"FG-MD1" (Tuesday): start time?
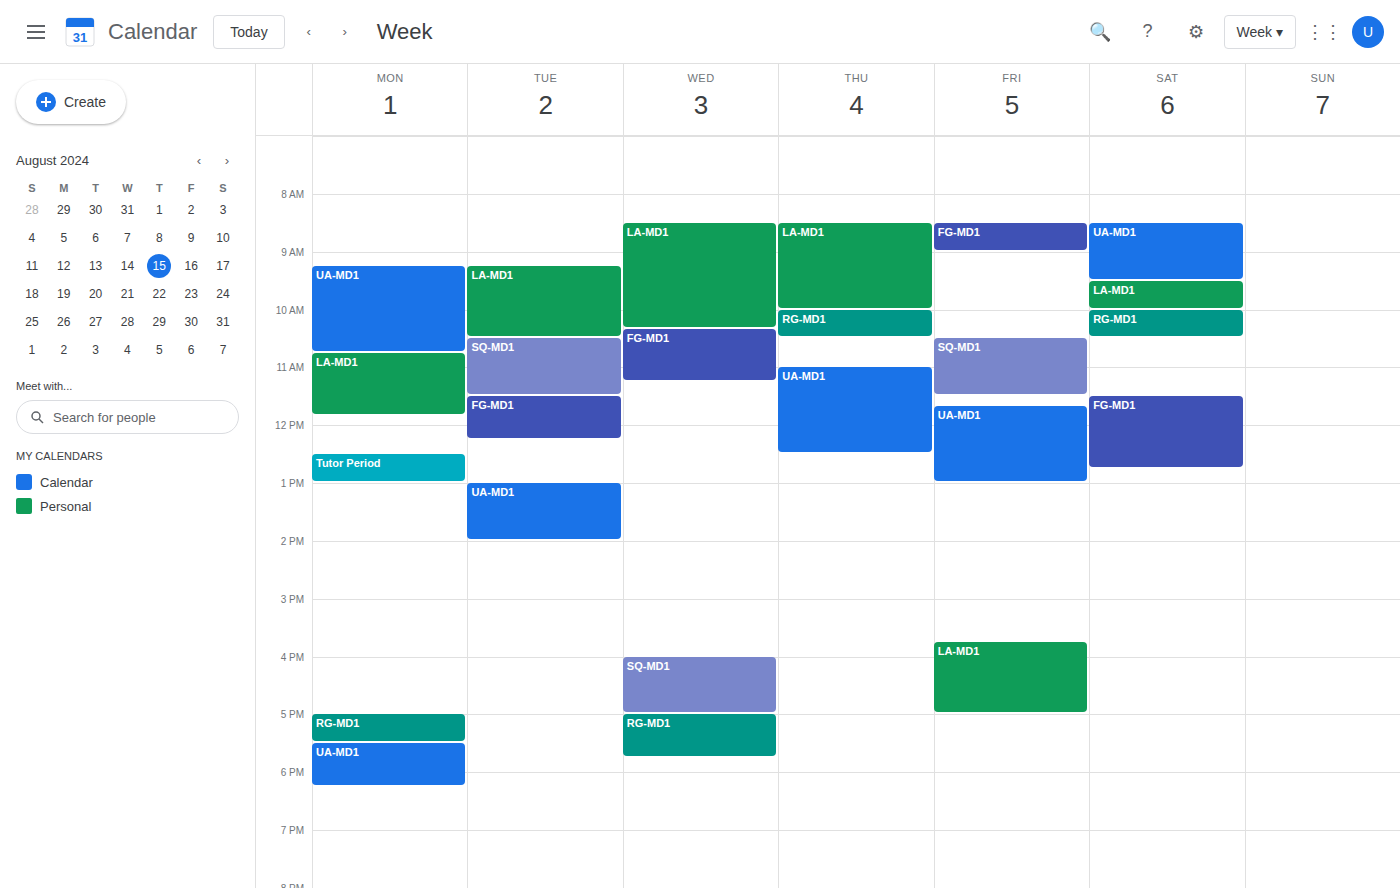
11:30